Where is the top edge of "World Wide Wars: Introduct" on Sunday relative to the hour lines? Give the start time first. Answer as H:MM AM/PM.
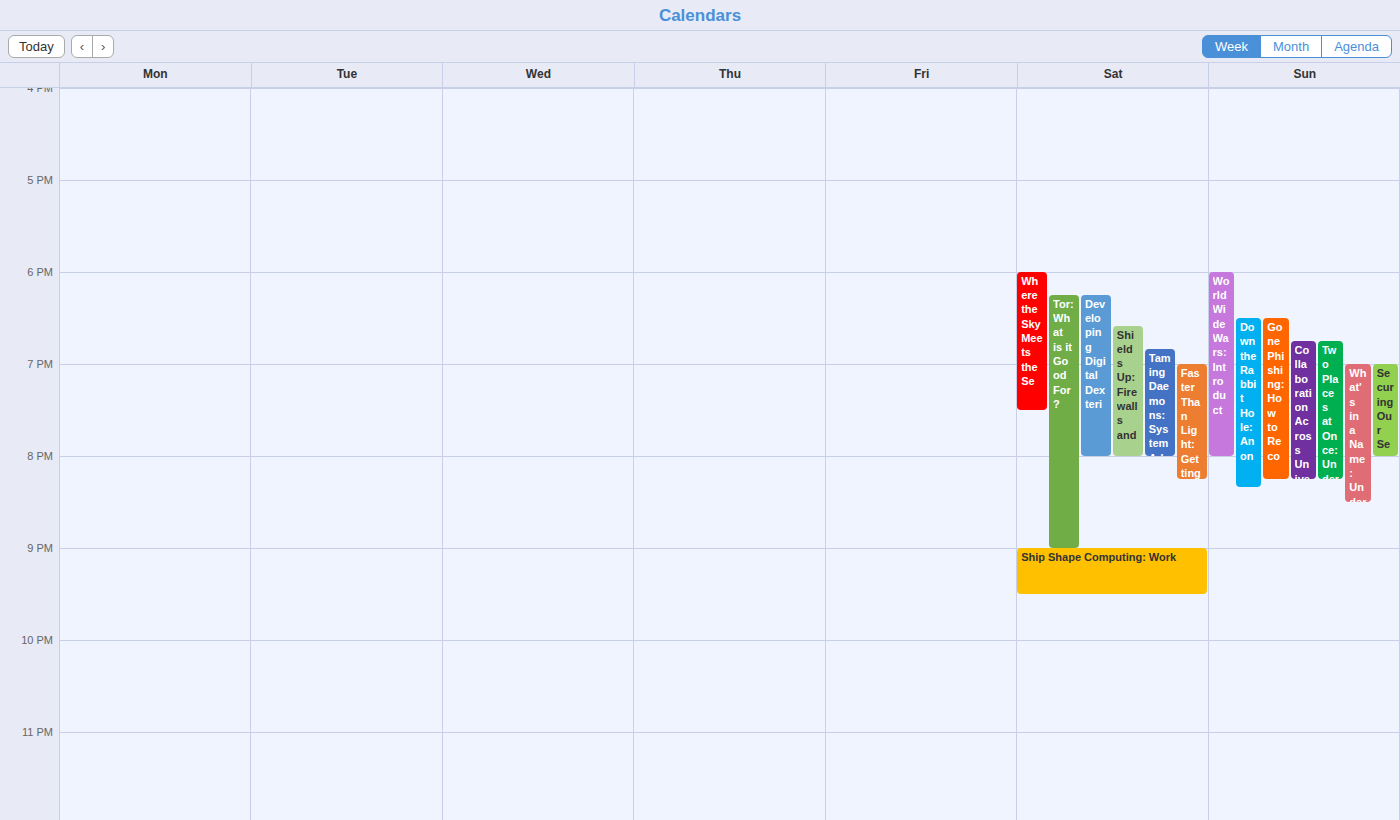
6:00 PM -- exactly on the 6 PM line.